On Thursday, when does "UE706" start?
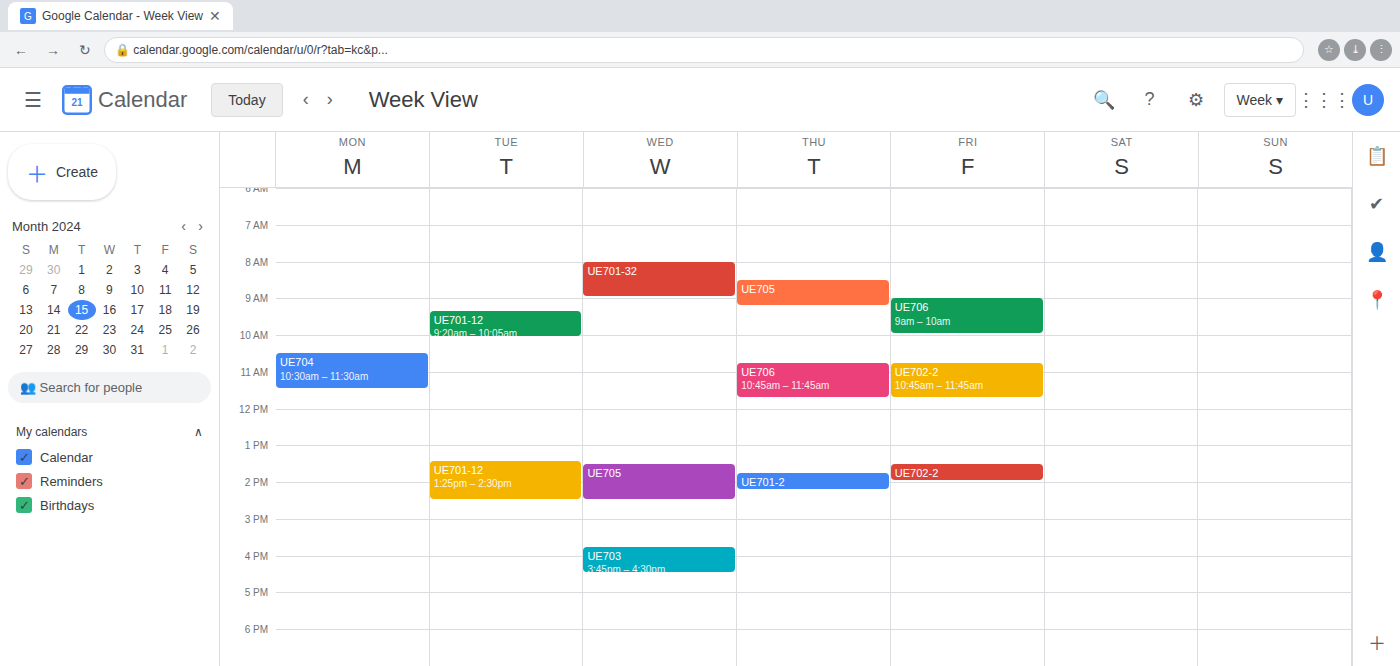
10:45 AM